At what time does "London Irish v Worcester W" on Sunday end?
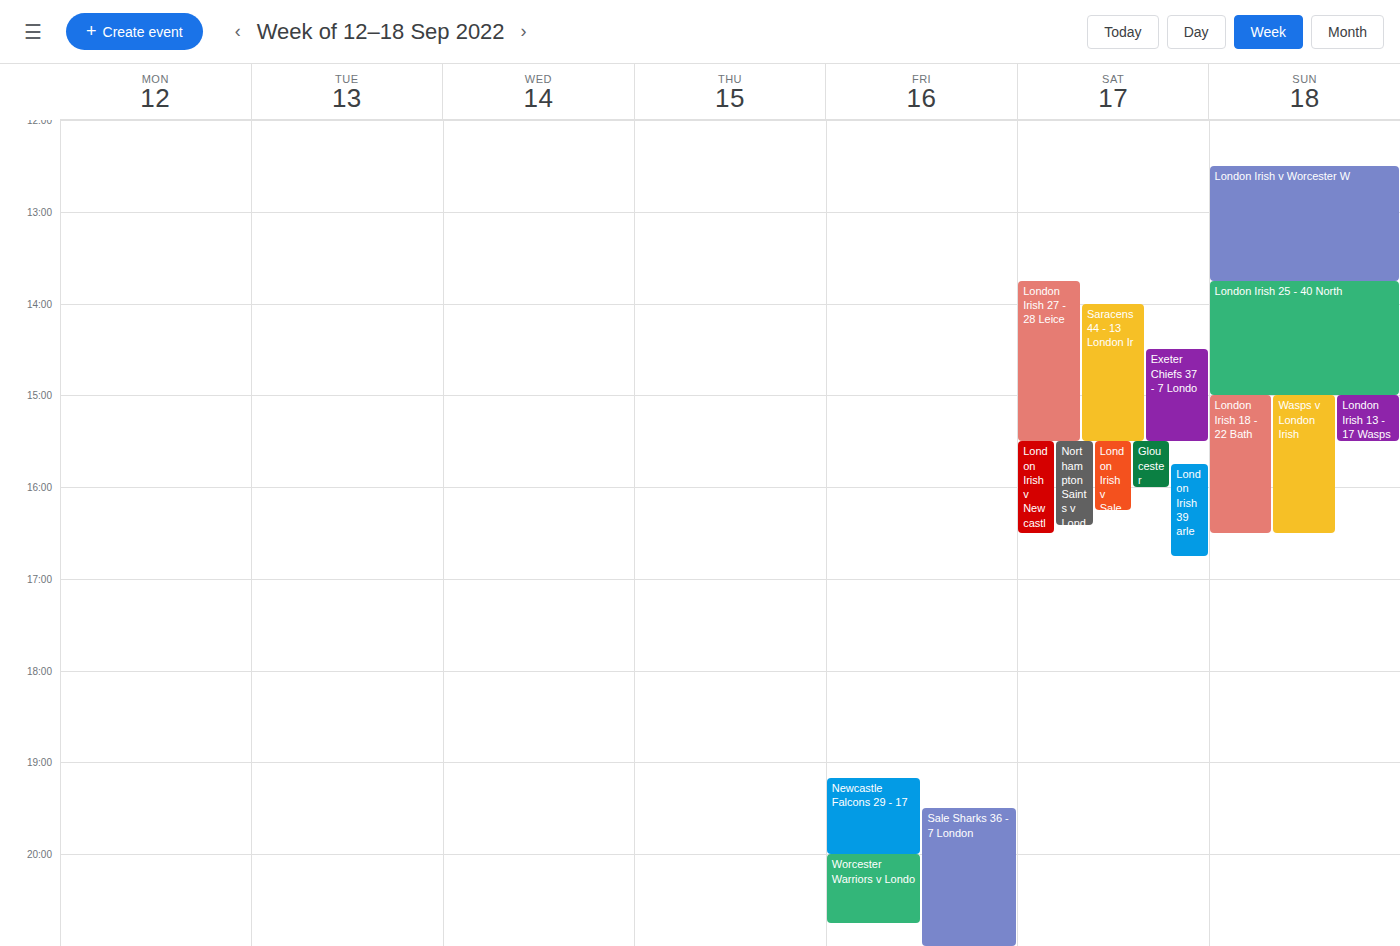
1:45 PM